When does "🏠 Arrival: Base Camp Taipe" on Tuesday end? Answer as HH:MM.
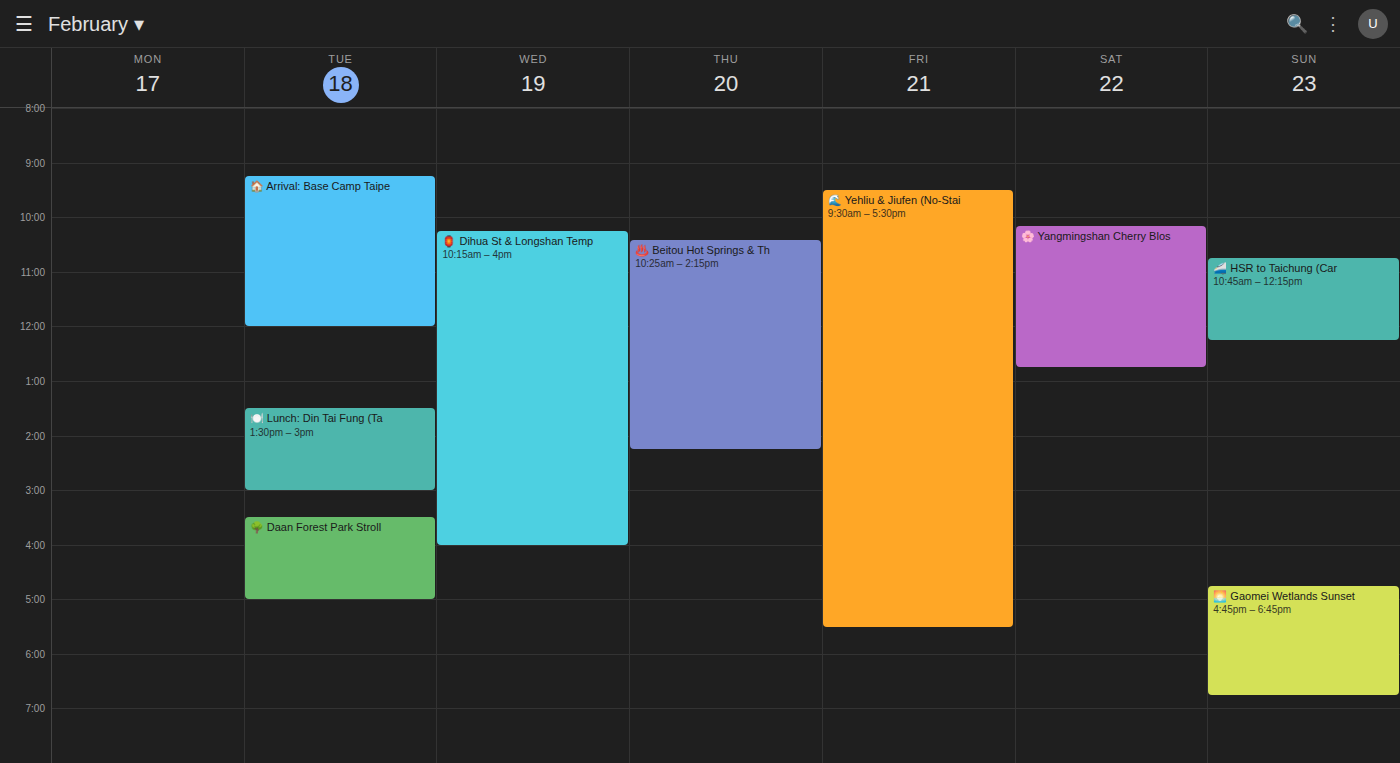
12:00